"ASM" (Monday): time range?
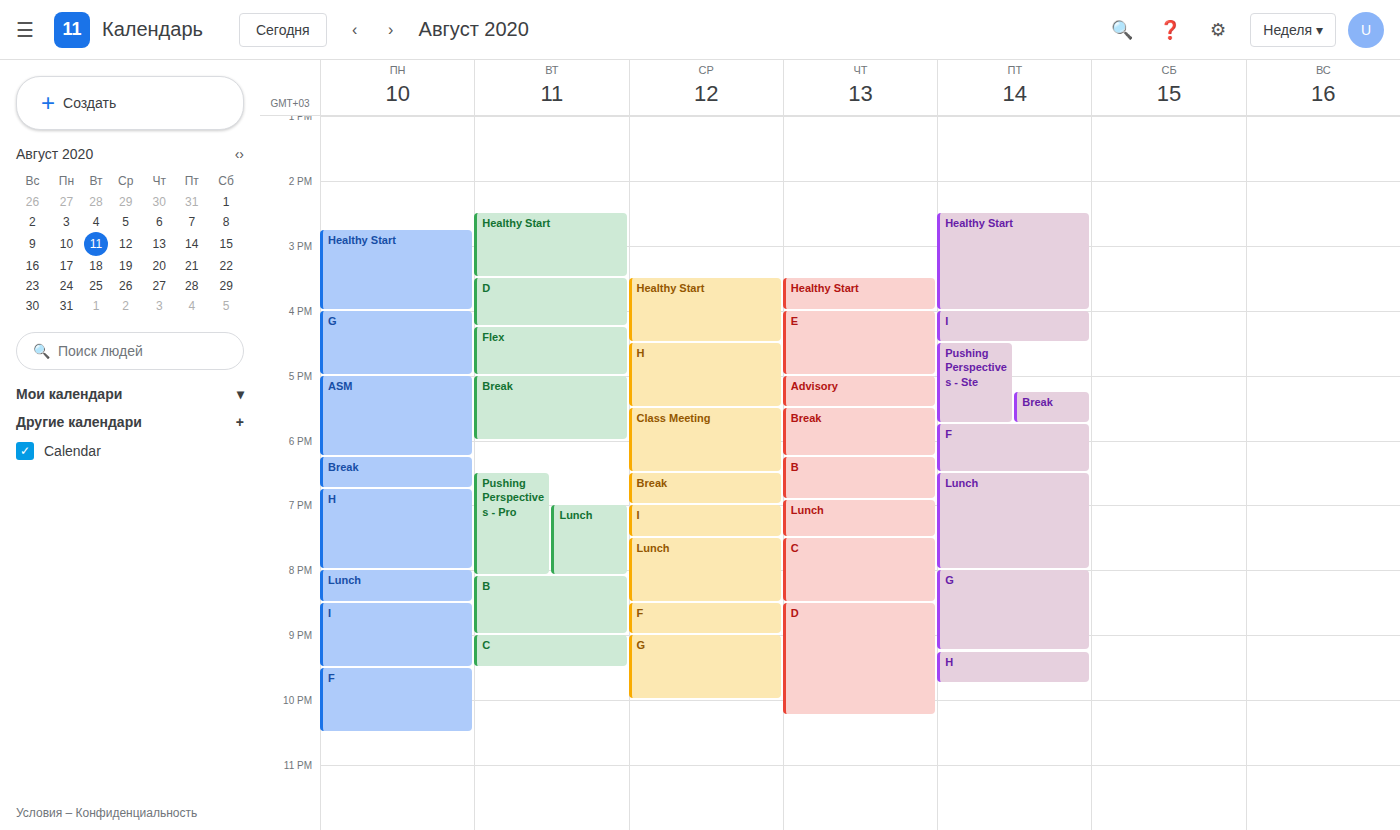
17:00 to 18:15